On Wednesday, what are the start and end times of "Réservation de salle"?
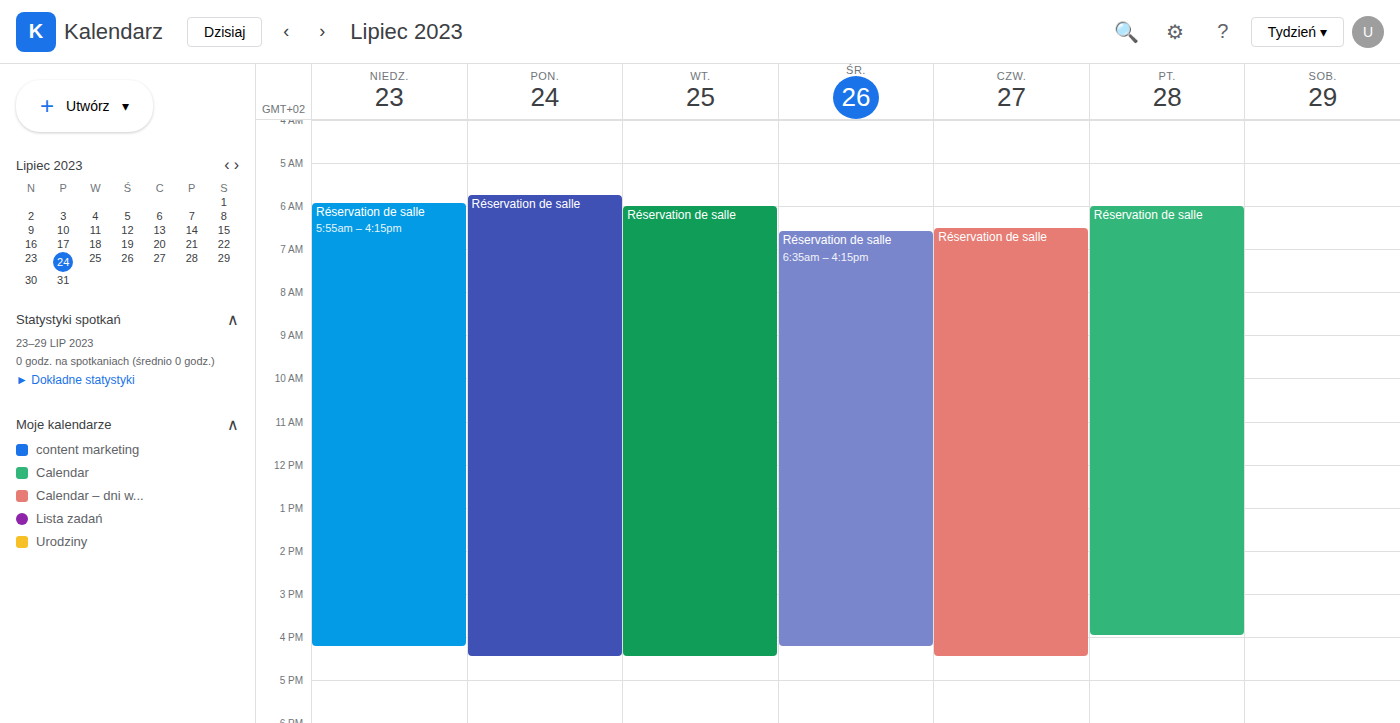
06:35 to 16:15